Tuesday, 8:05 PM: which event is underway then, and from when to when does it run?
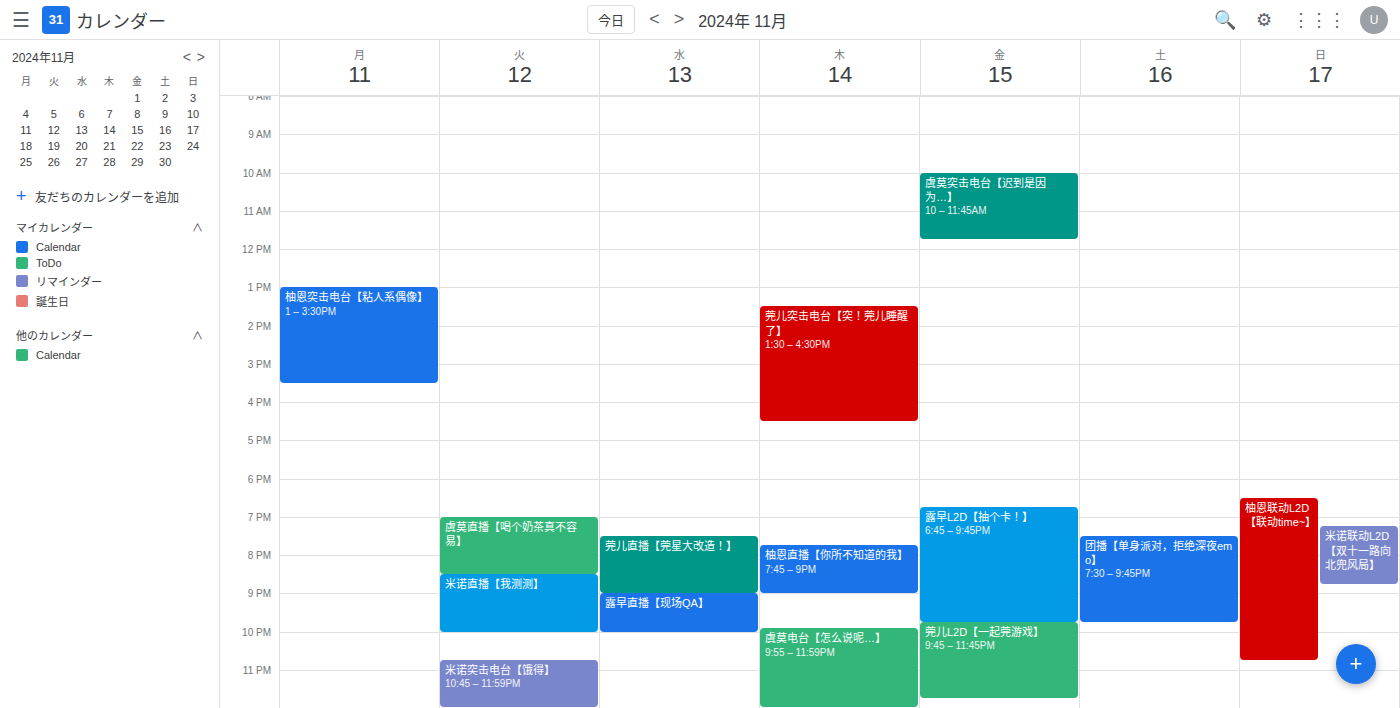
"虞莫直播【喝个奶茶真不容易】", 7:00 PM to 8:30 PM